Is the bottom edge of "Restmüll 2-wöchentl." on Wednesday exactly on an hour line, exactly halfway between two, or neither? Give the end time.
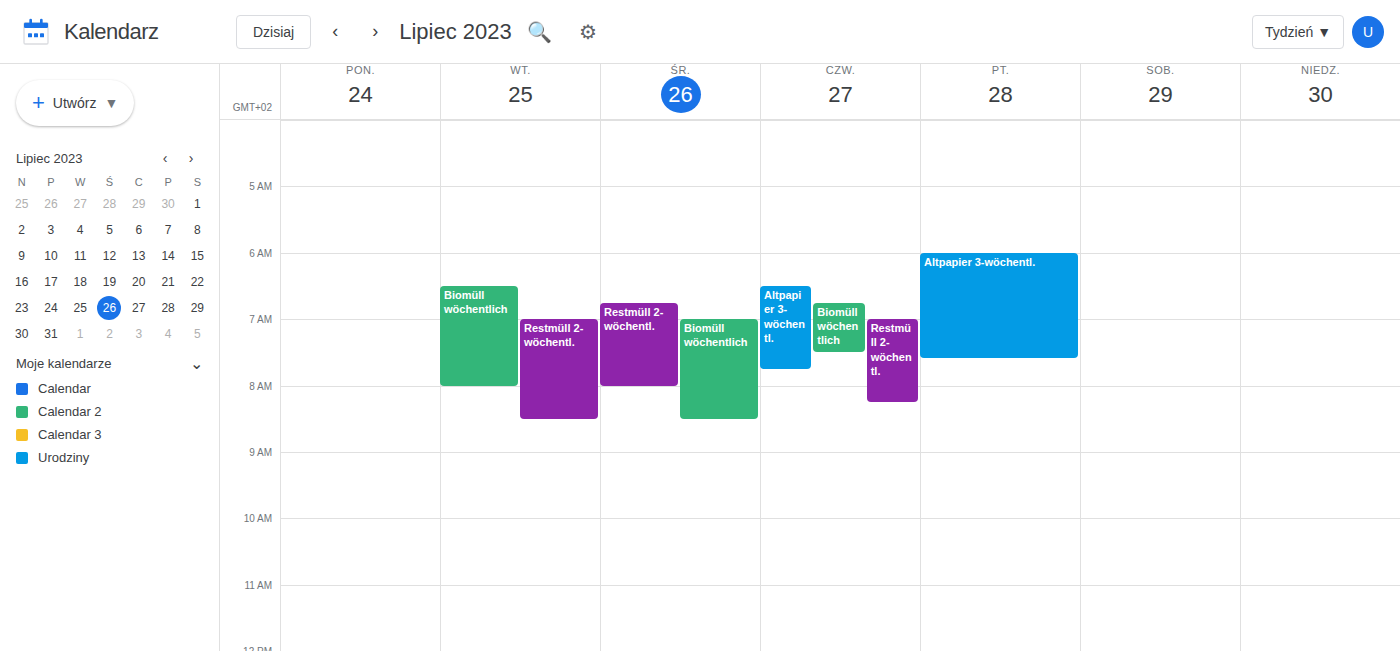
8:00 AM -- exactly on the 8 AM line.